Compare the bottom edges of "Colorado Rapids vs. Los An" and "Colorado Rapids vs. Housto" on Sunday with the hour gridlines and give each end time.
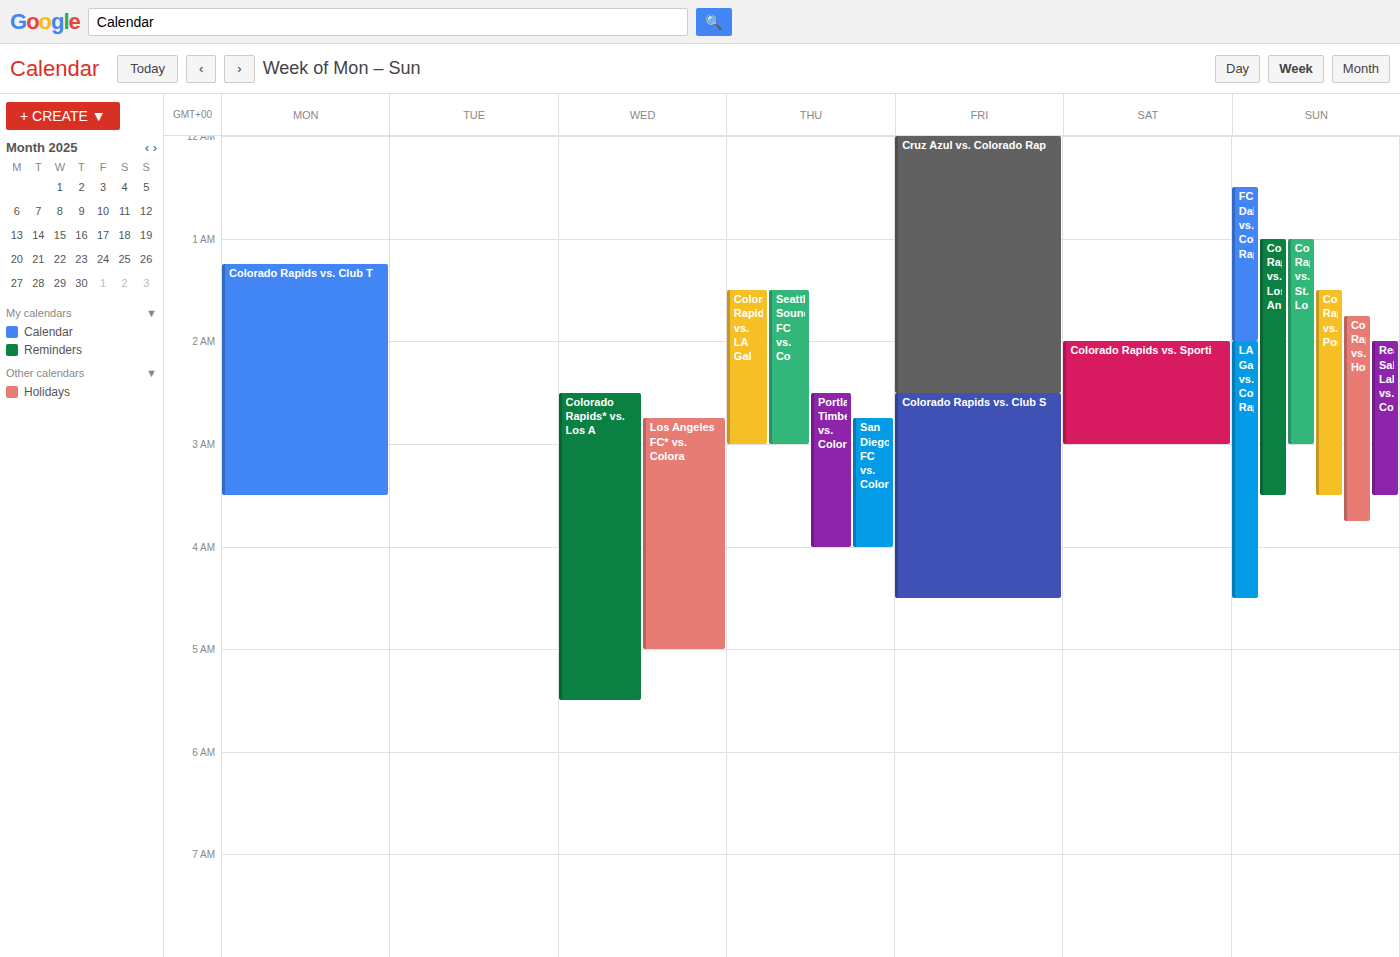
"Colorado Rapids vs. Los An": 03:30, halfway between the 03:00 and 04:00 lines. "Colorado Rapids vs. Housto": 03:45, neither: three quarters of the way from the 03:00 line to the 04:00 line.